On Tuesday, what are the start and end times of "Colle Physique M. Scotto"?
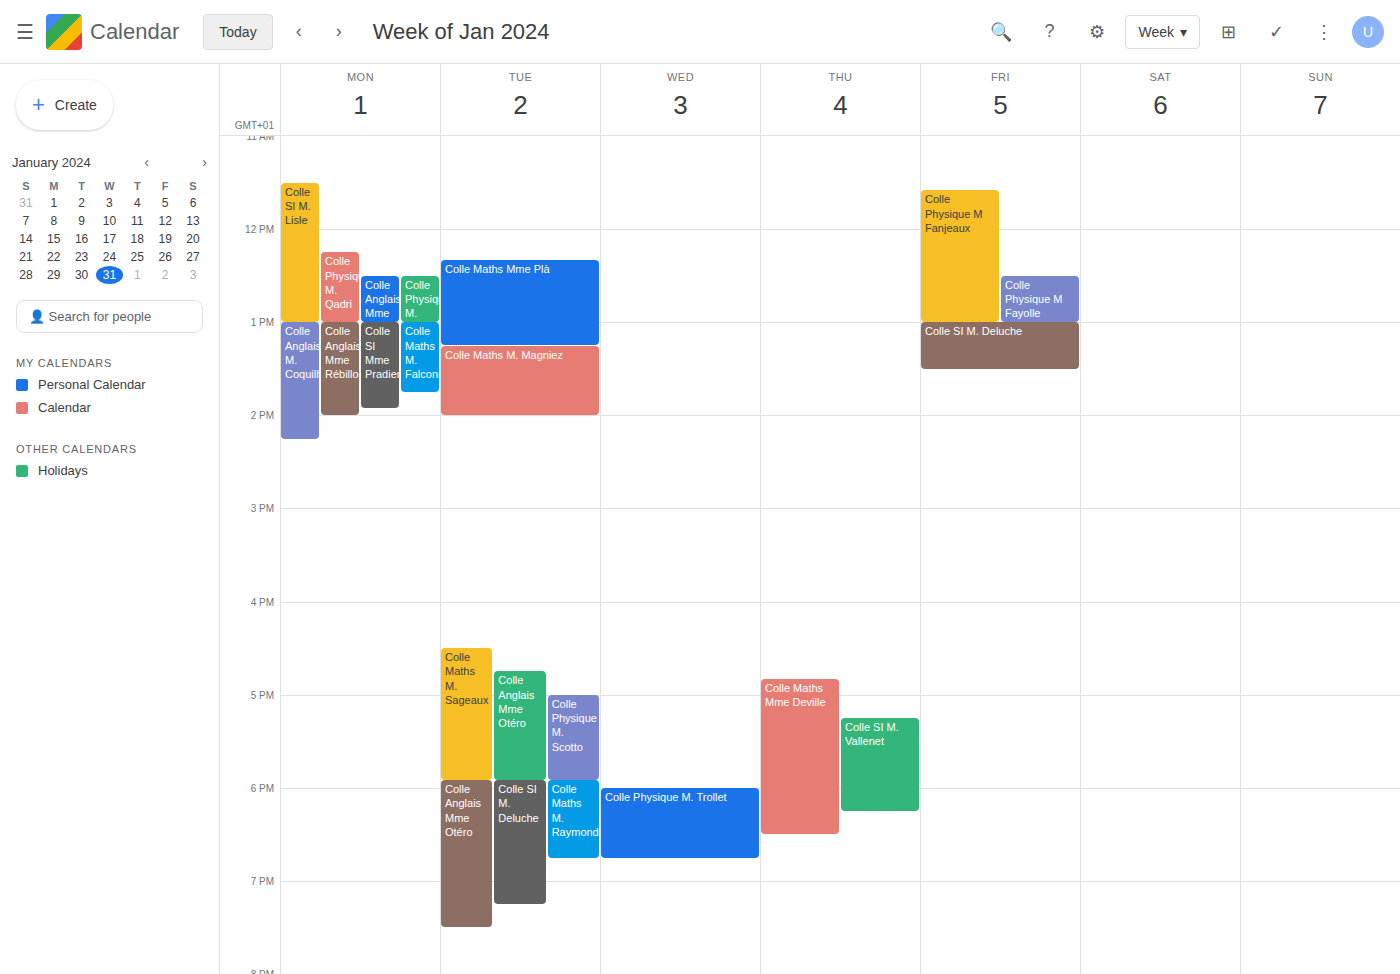
17:00 to 17:55